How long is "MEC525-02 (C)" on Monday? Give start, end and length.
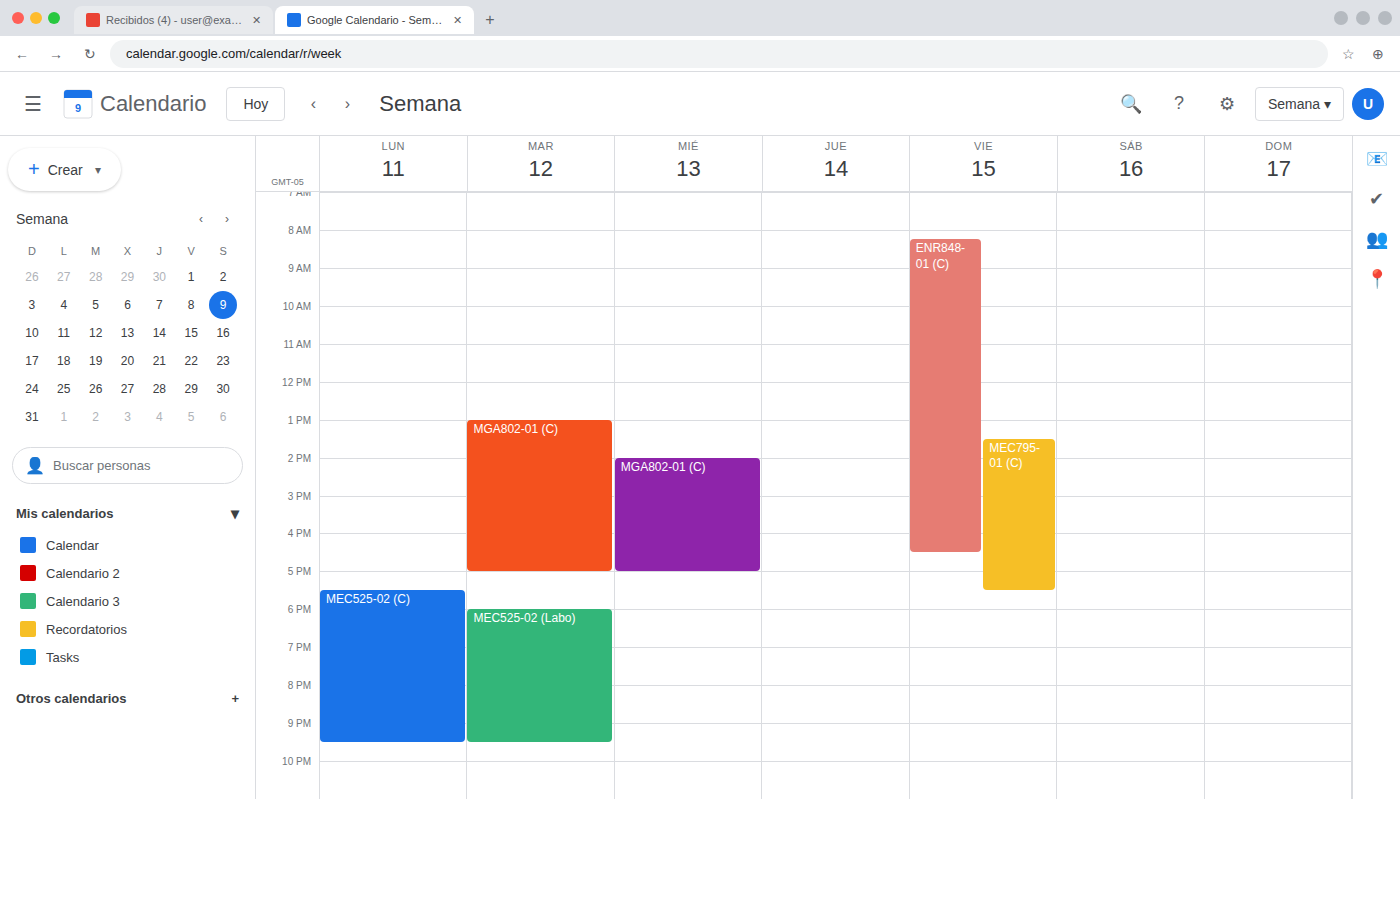
5:30 PM to 9:30 PM, 4 hours